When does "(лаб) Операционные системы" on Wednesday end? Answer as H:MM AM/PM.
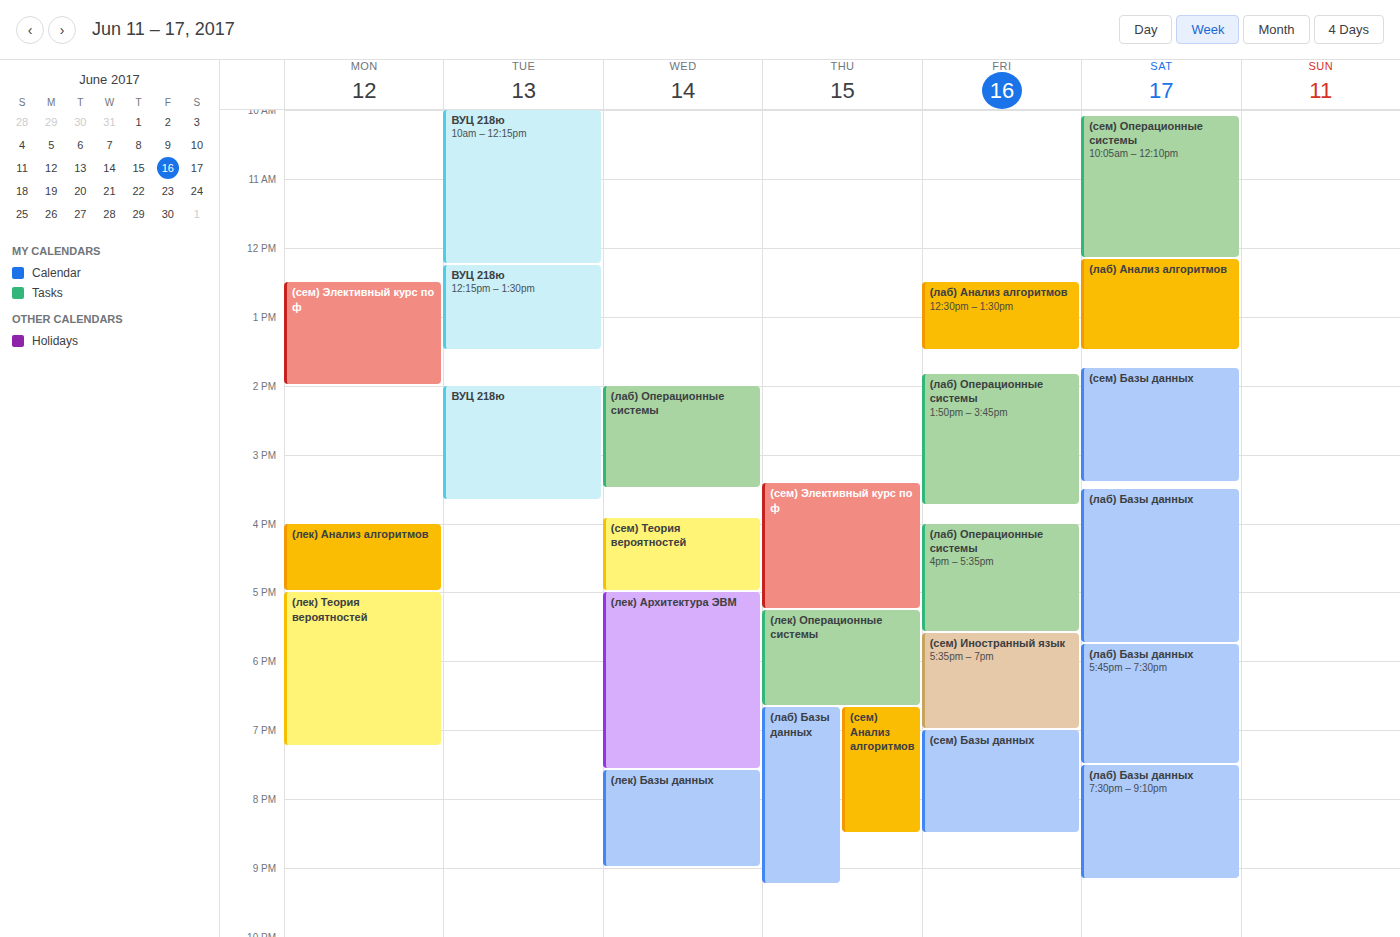
3:30 PM